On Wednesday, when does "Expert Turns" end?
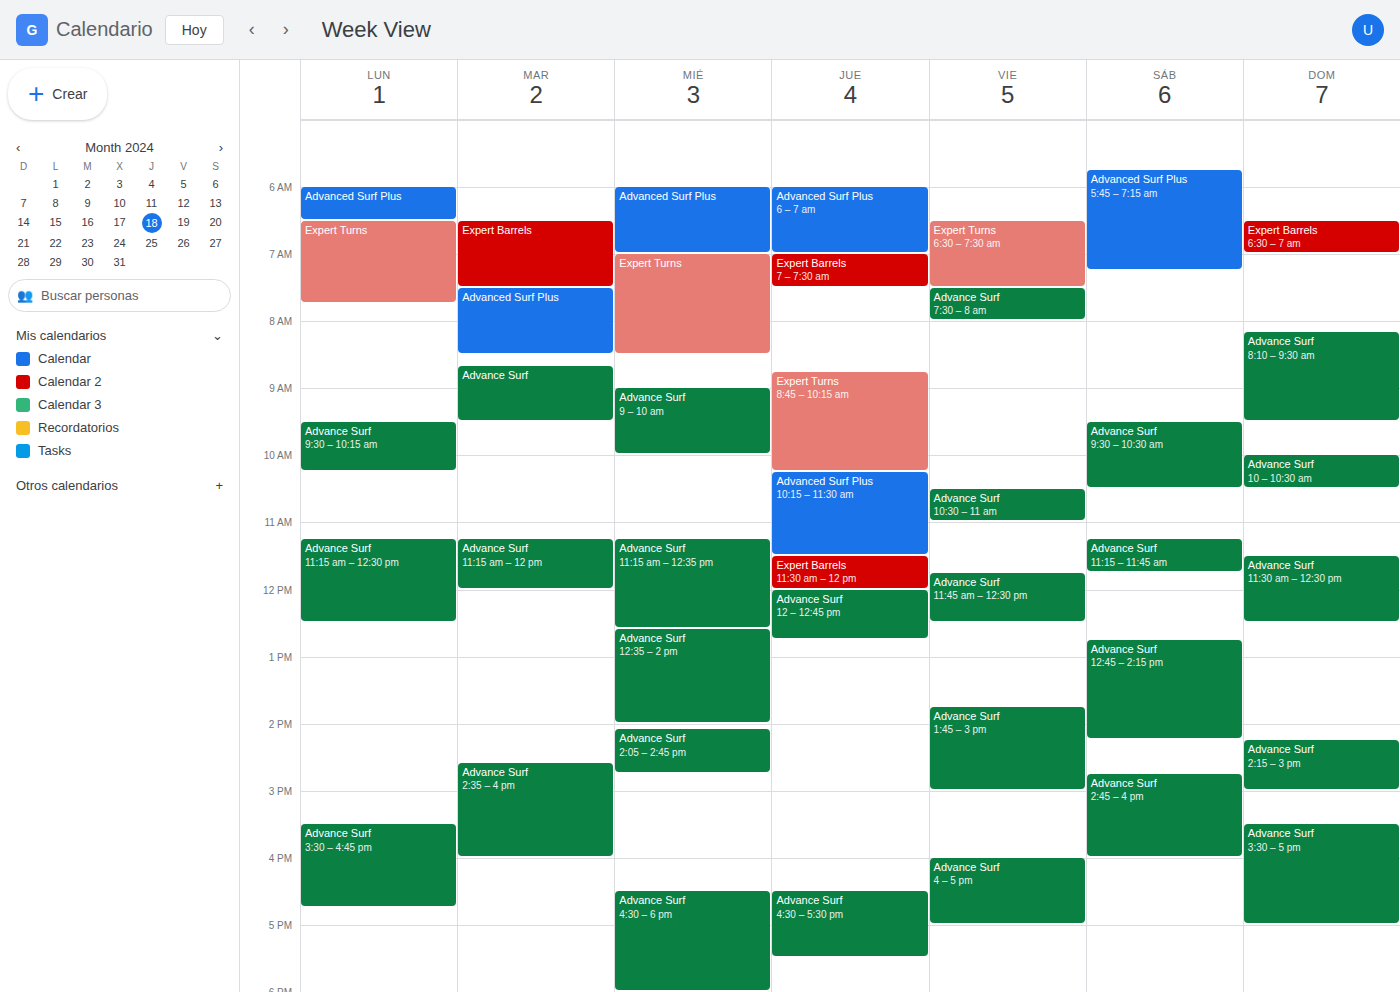
08:30